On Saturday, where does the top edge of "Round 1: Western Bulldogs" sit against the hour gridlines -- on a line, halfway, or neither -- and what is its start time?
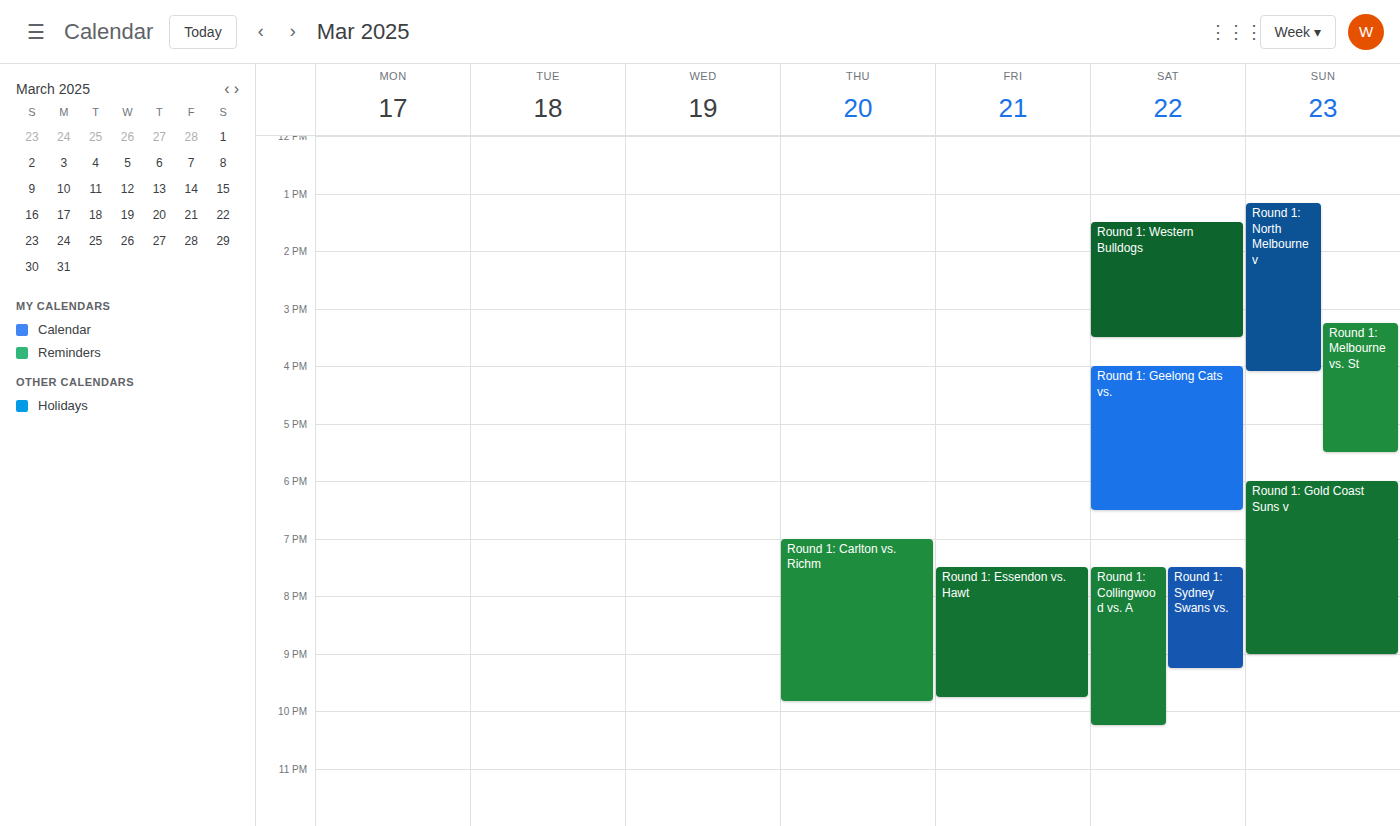
1:30 PM -- halfway between the 1 PM and 2 PM lines.